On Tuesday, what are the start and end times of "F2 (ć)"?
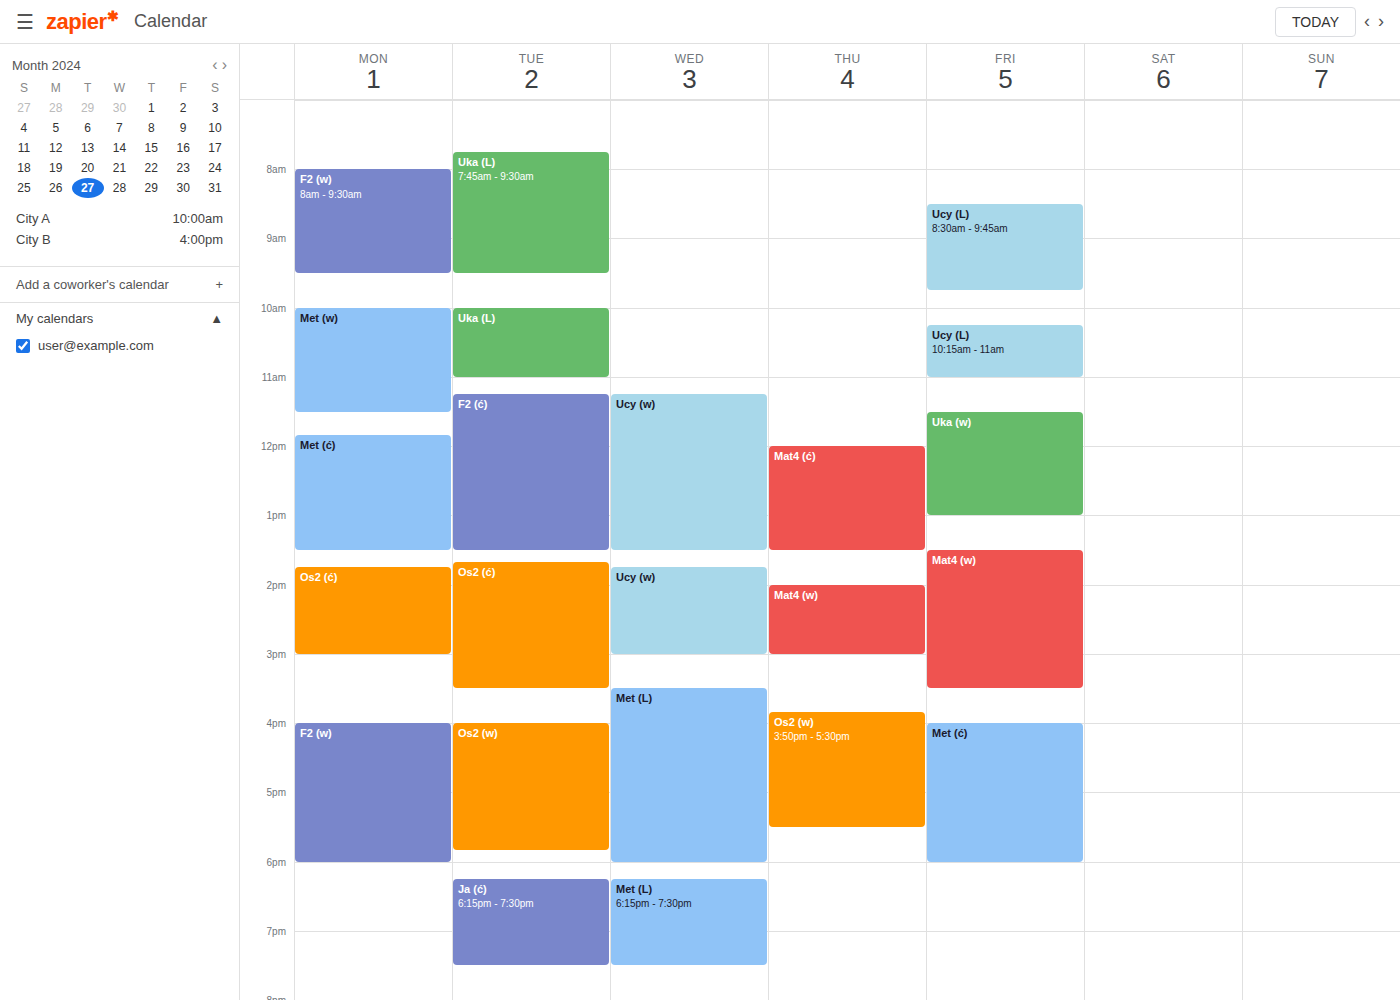
11:15 AM to 1:30 PM